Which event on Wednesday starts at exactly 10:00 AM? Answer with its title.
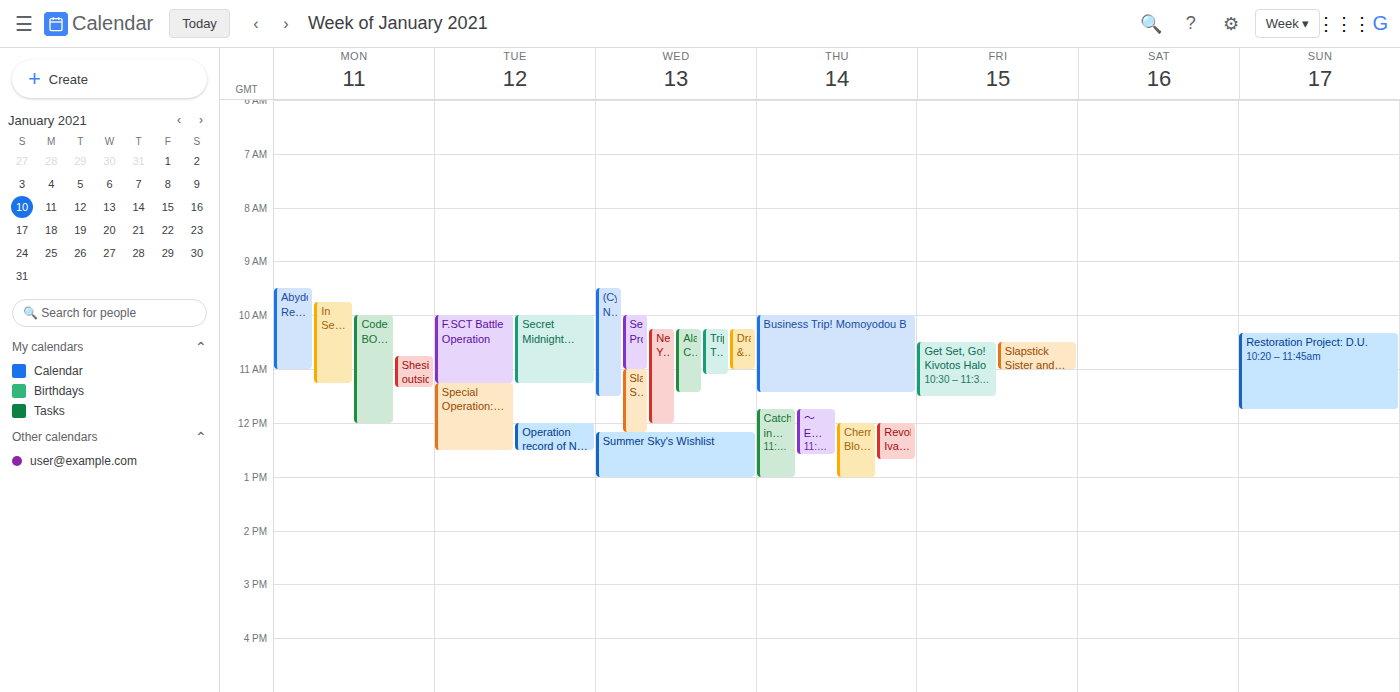
"Serenade Promenade"